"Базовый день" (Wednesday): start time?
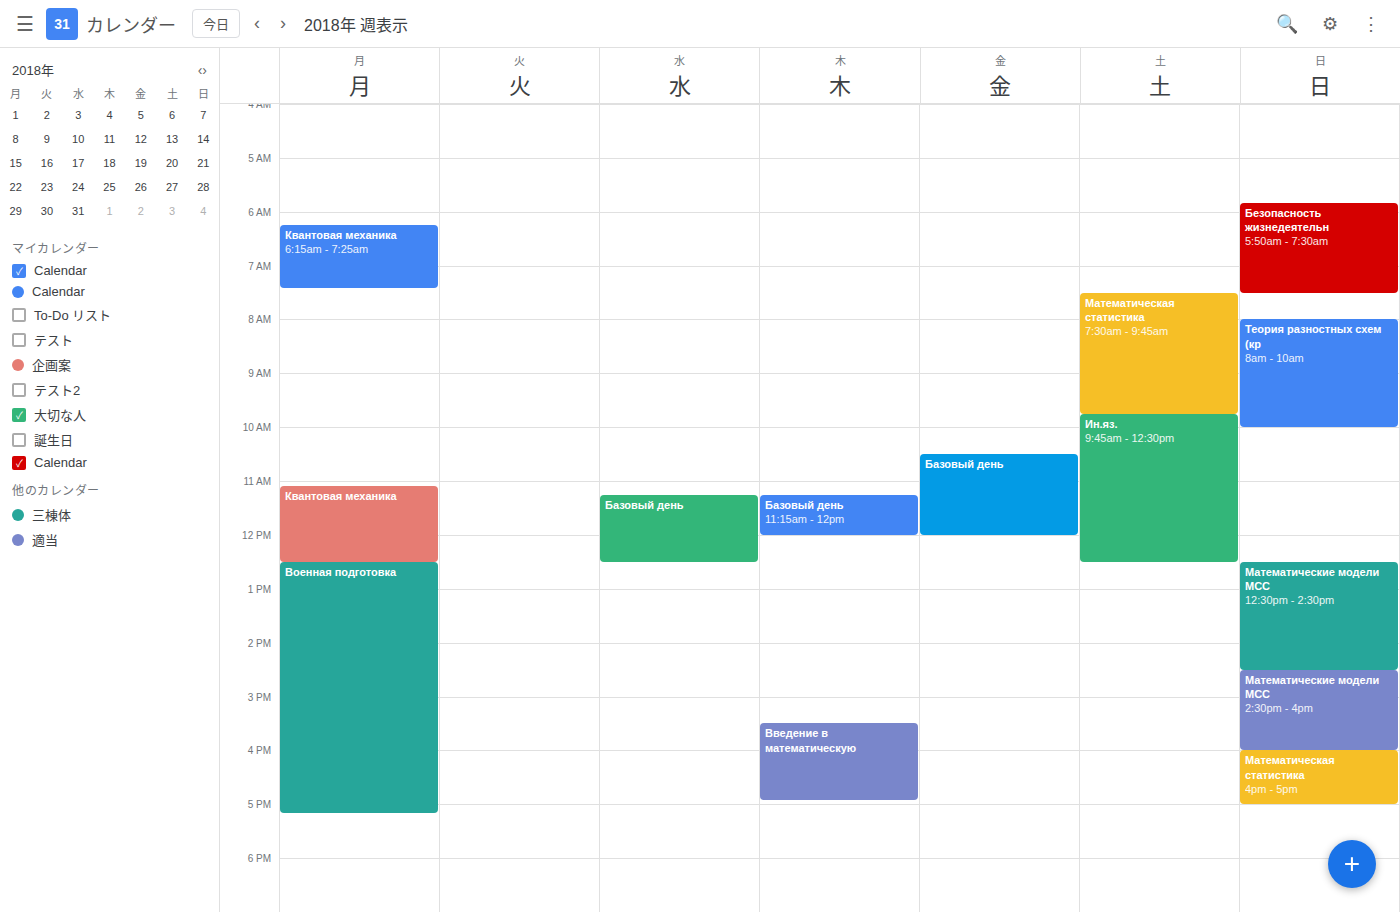
11:15 AM